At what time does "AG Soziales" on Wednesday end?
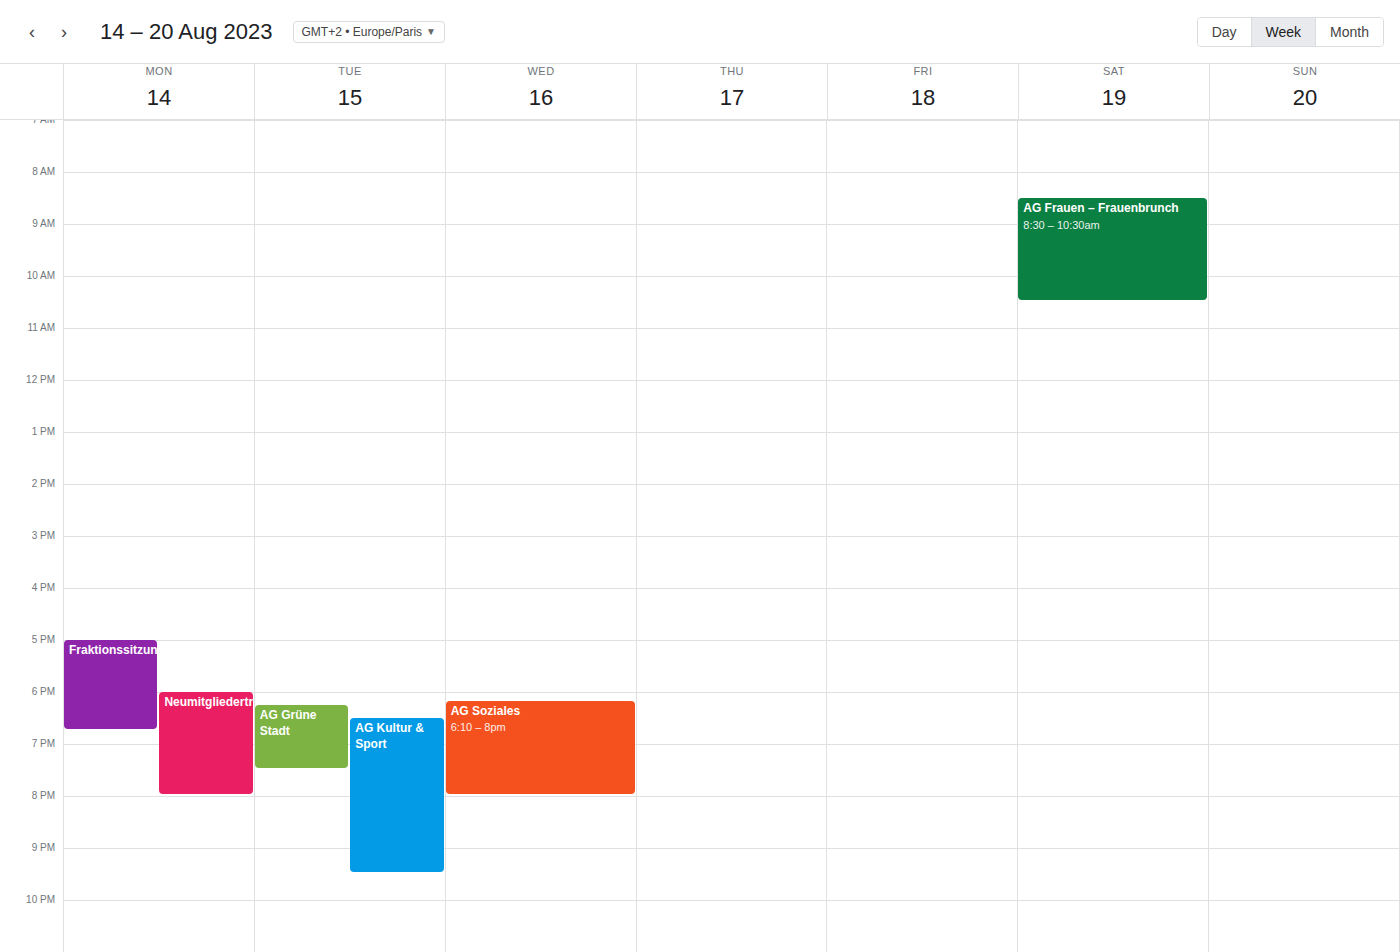
8:00 PM